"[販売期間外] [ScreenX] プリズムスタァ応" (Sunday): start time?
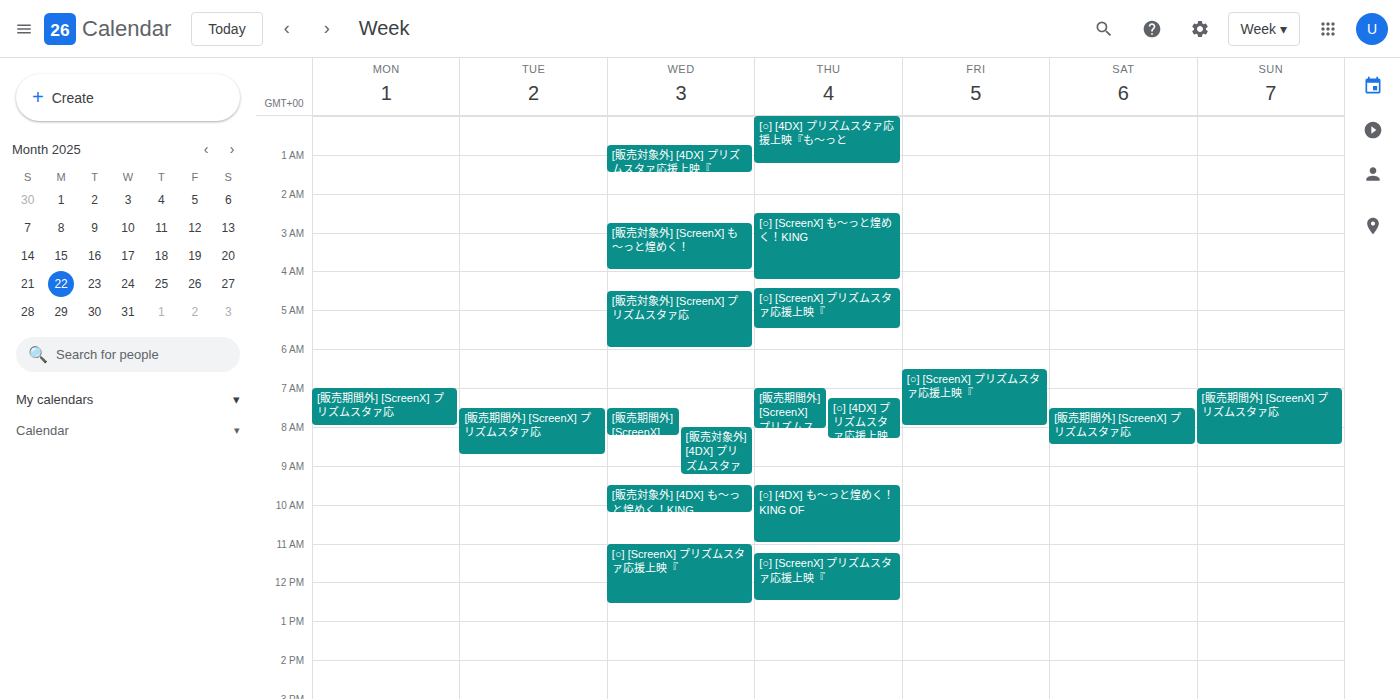
7:00 AM